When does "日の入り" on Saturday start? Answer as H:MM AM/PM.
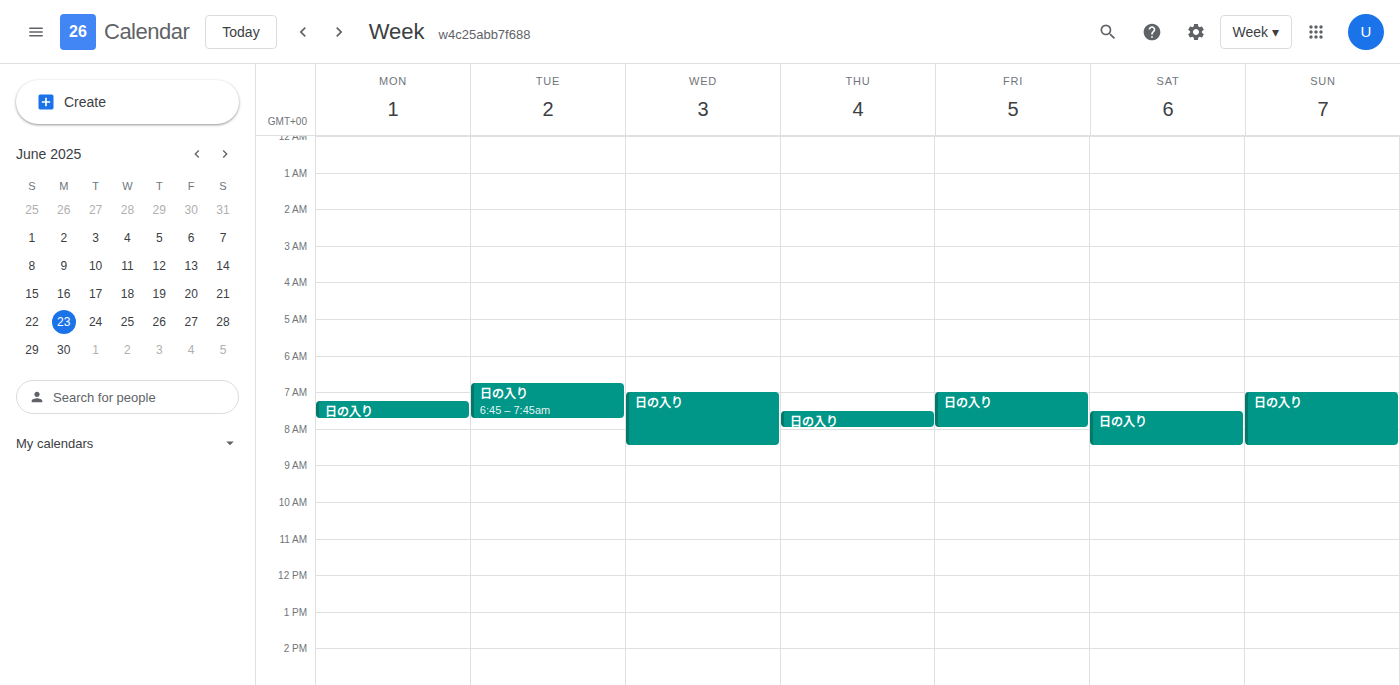
7:30 AM